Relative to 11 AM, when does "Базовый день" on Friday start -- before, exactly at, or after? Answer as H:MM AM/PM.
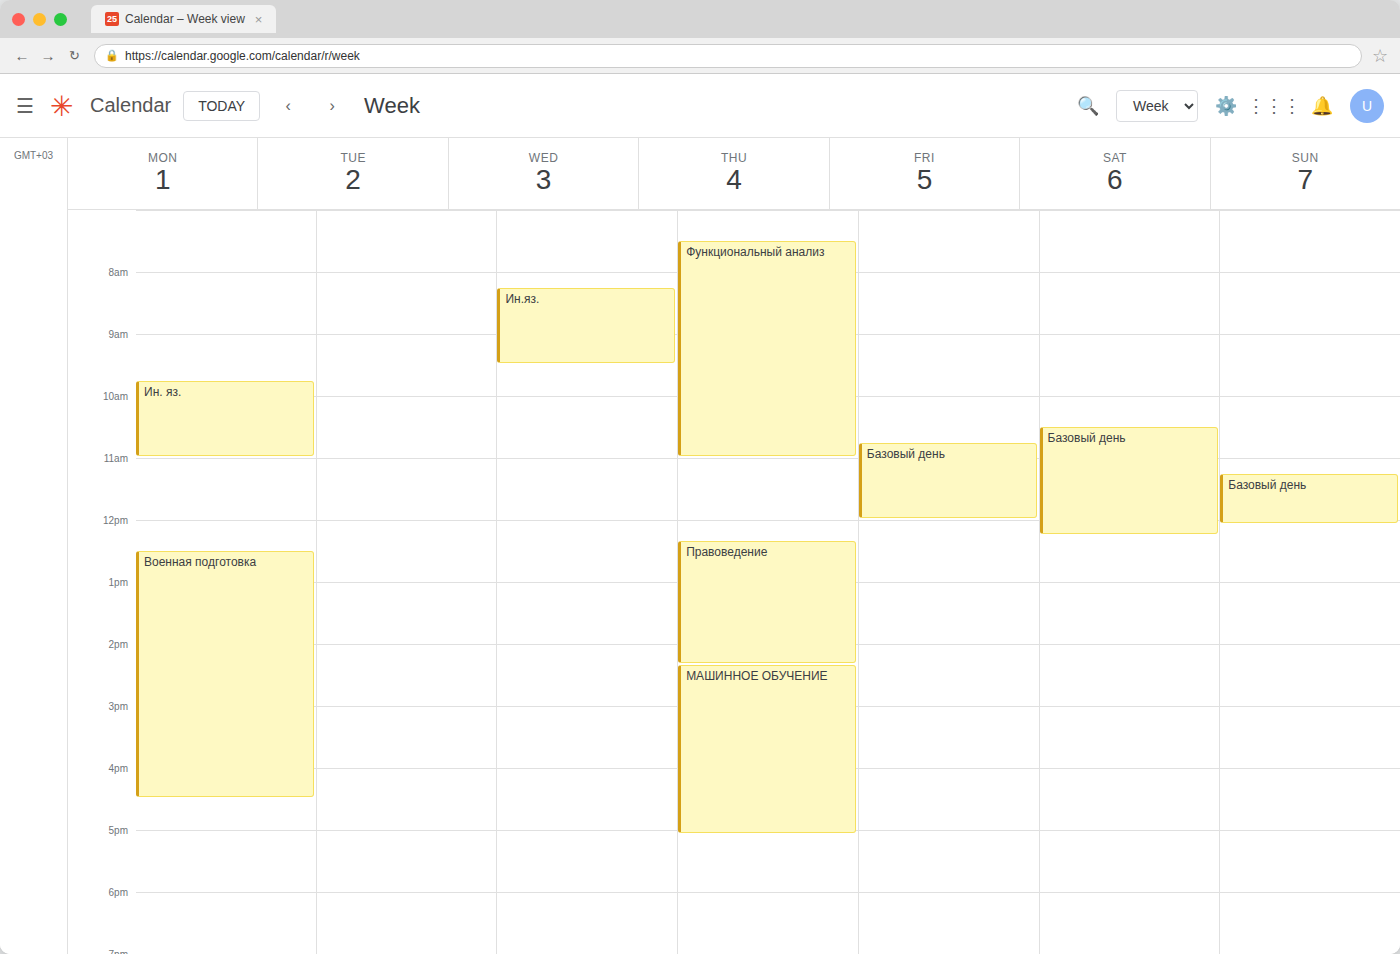
10:45 AM -- before 11 AM, 15 minutes above the 11 AM line.